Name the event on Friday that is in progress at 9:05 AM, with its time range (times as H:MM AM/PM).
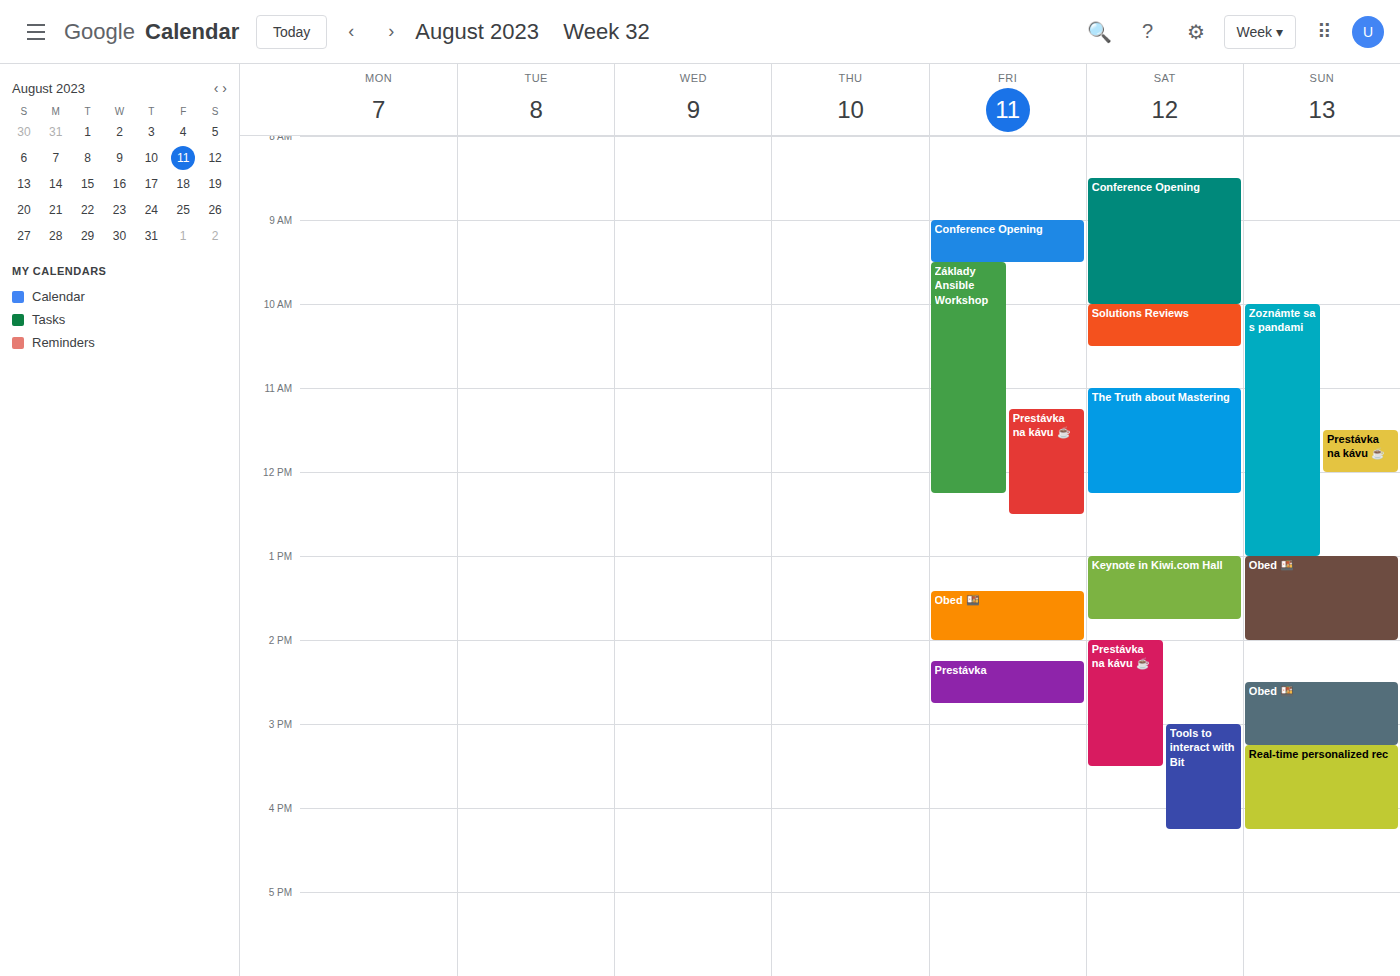
"Conference Opening", 9:00 AM to 9:30 AM